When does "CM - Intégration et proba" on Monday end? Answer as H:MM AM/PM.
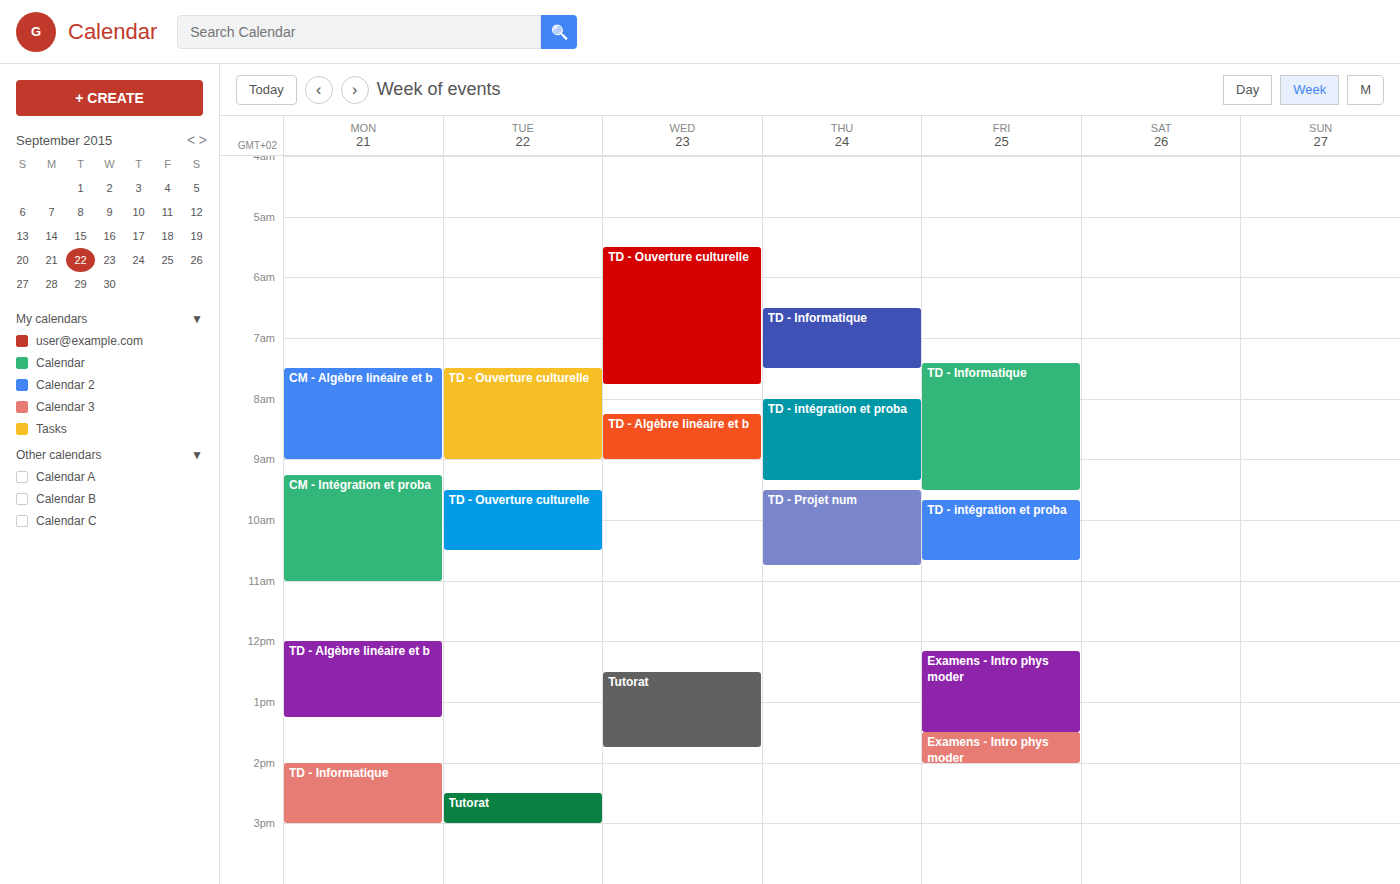
11:00 AM